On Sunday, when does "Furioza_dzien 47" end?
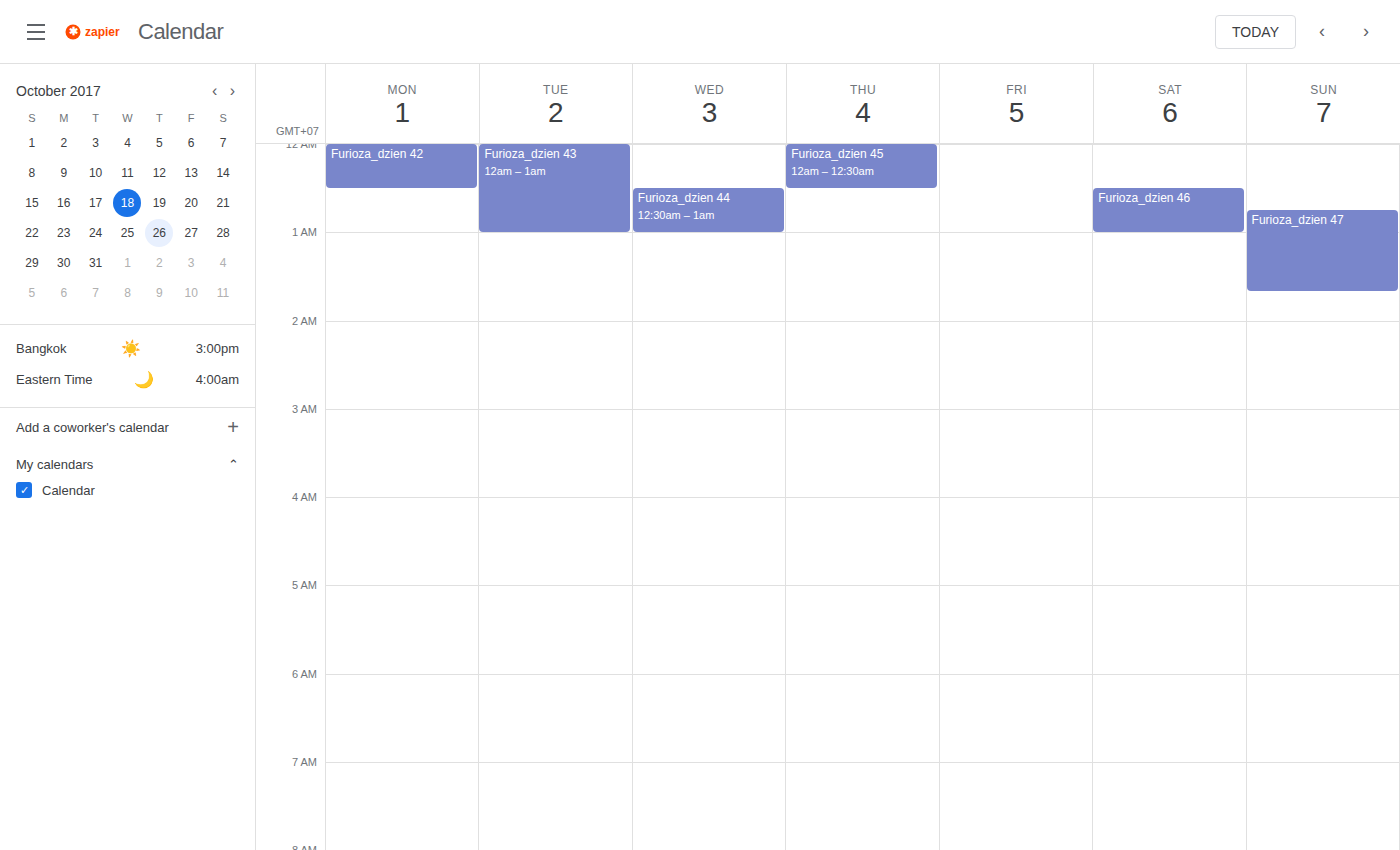
1:40 AM